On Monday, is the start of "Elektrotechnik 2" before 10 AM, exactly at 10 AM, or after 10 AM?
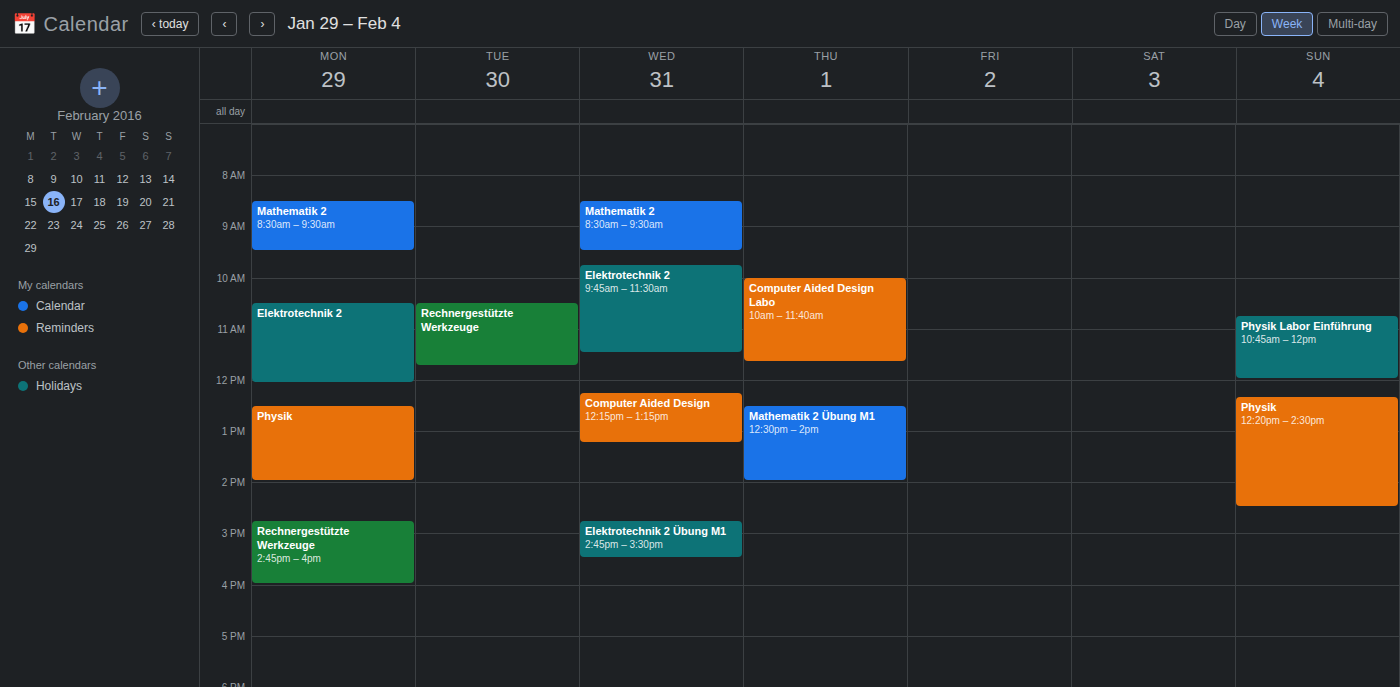
10:30 AM -- after 10 AM, 30 minutes below the 10 AM line.